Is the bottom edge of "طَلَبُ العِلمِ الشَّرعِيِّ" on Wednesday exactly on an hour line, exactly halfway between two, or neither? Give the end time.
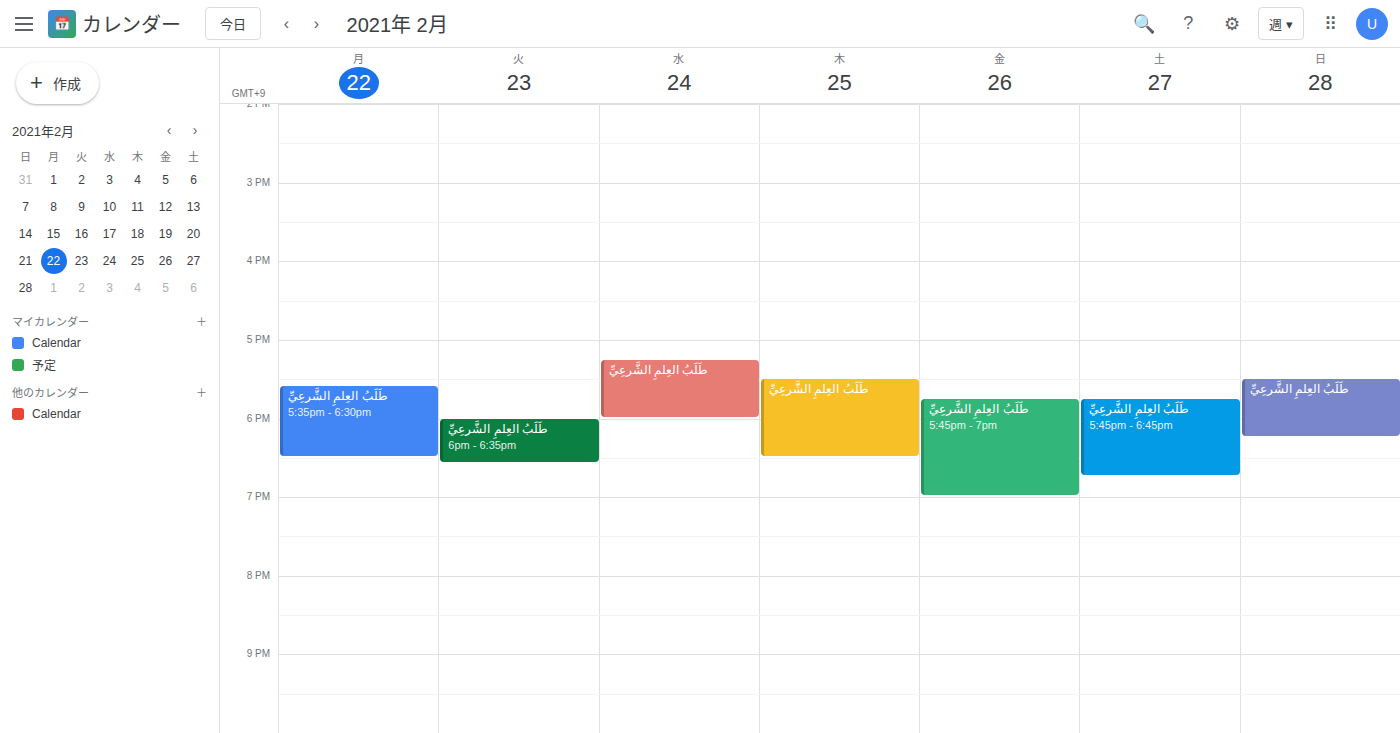
6:00 PM -- exactly on the 6 PM line.